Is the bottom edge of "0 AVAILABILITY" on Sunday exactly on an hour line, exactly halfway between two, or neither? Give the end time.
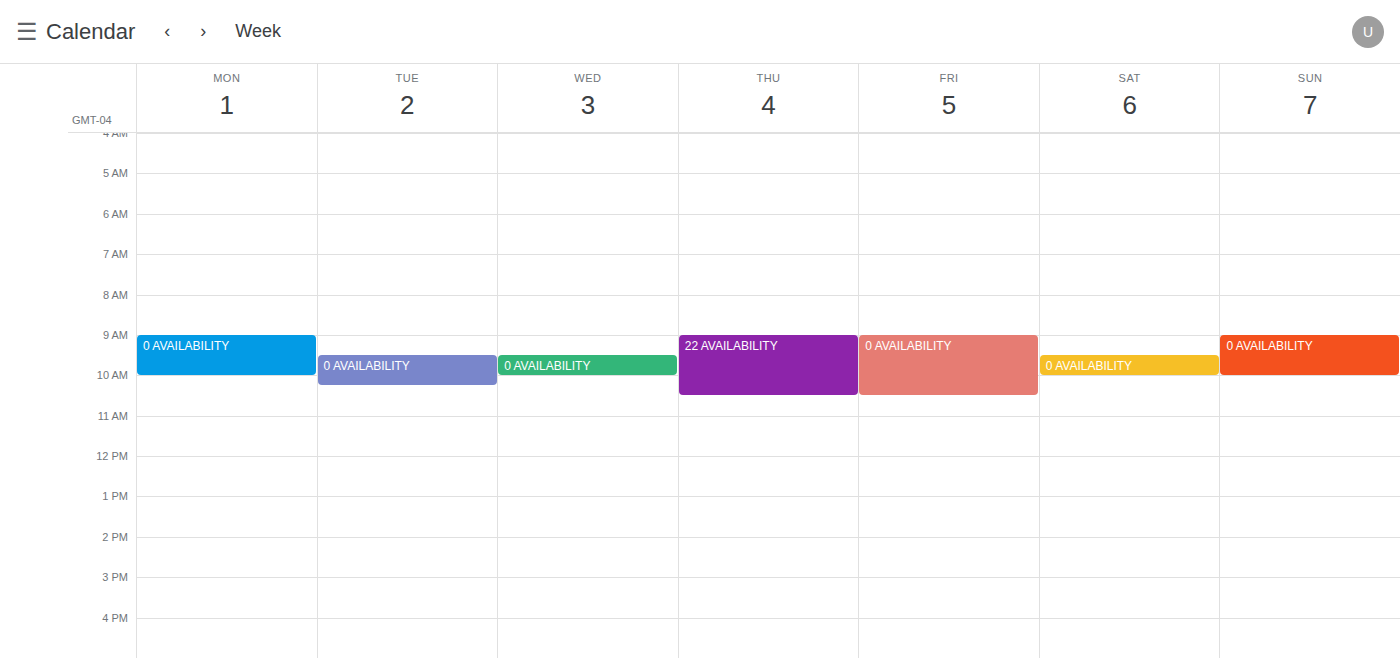
10:00 AM -- exactly on the 10 AM line.